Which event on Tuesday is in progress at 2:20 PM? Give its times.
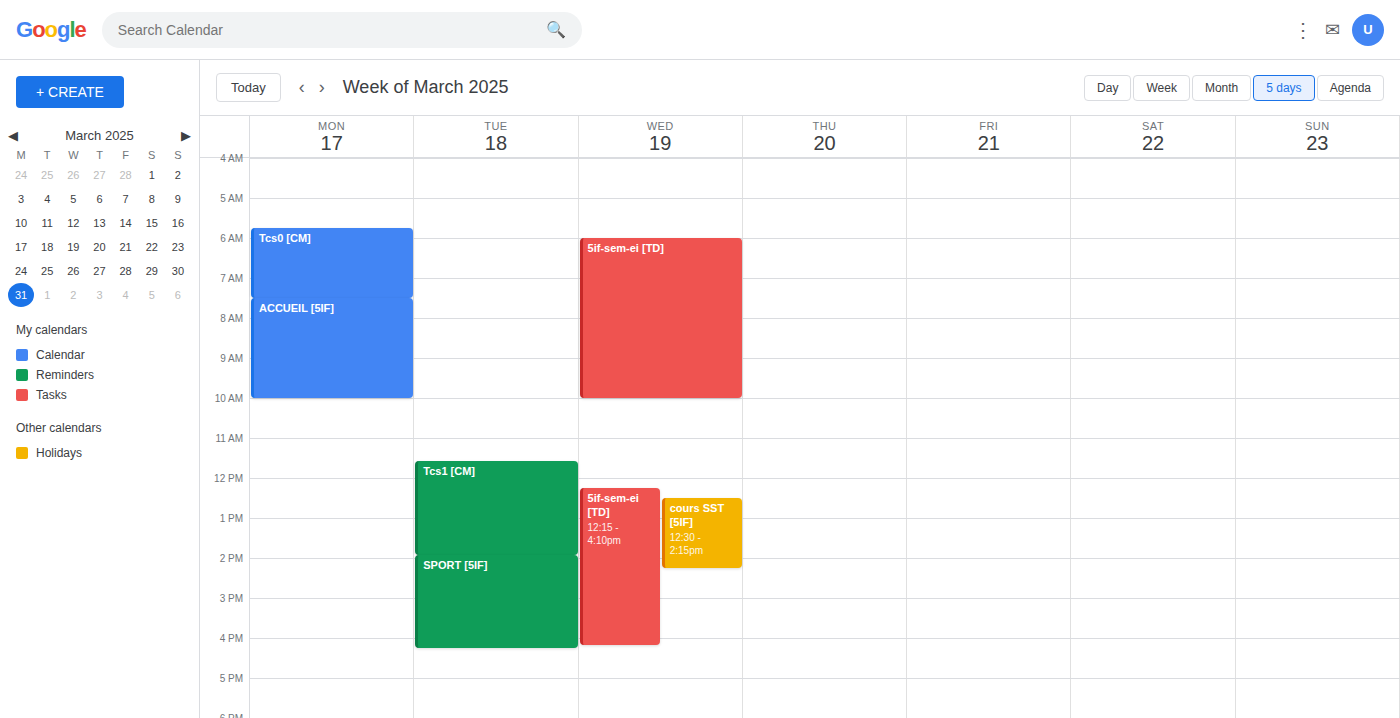
"SPORT [5IF]", 1:55 PM to 4:15 PM